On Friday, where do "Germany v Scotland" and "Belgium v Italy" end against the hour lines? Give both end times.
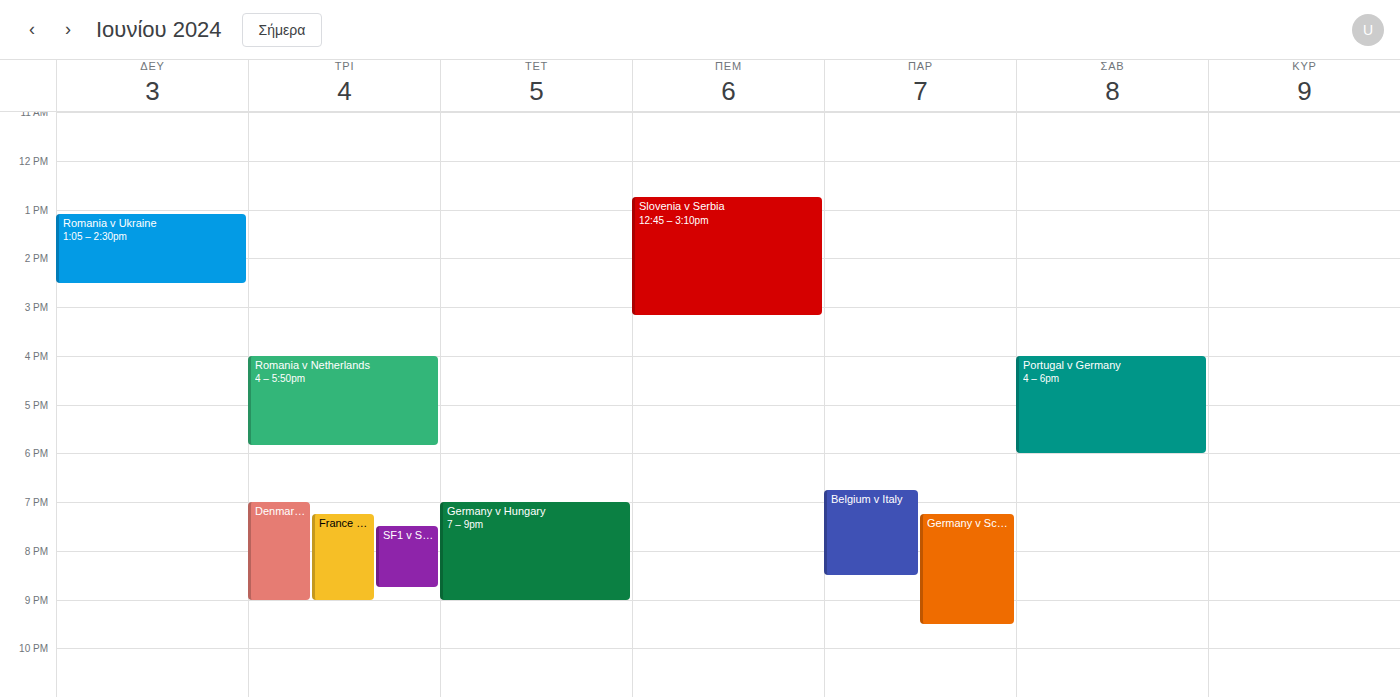
"Germany v Scotland": 9:30 PM, halfway between the 9 PM and 10 PM lines. "Belgium v Italy": 8:30 PM, halfway between the 8 PM and 9 PM lines.